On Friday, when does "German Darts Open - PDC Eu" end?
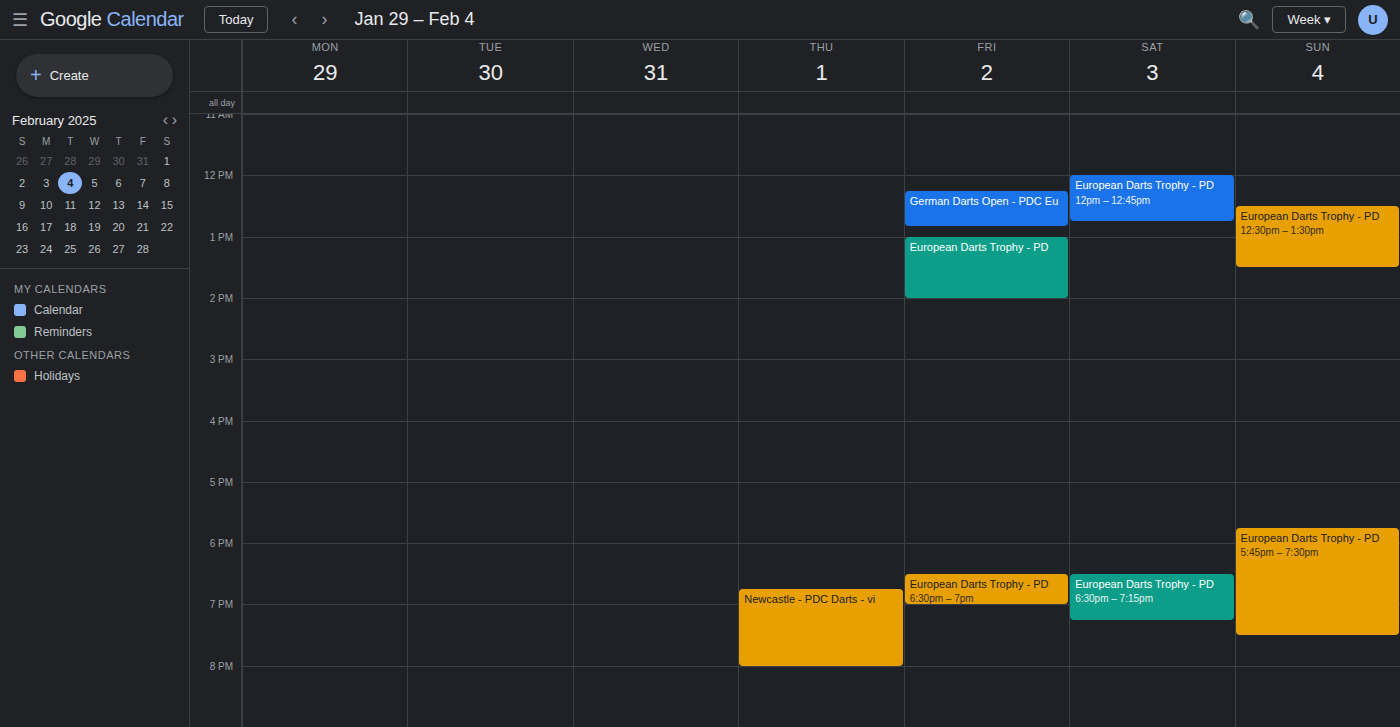
12:50 PM